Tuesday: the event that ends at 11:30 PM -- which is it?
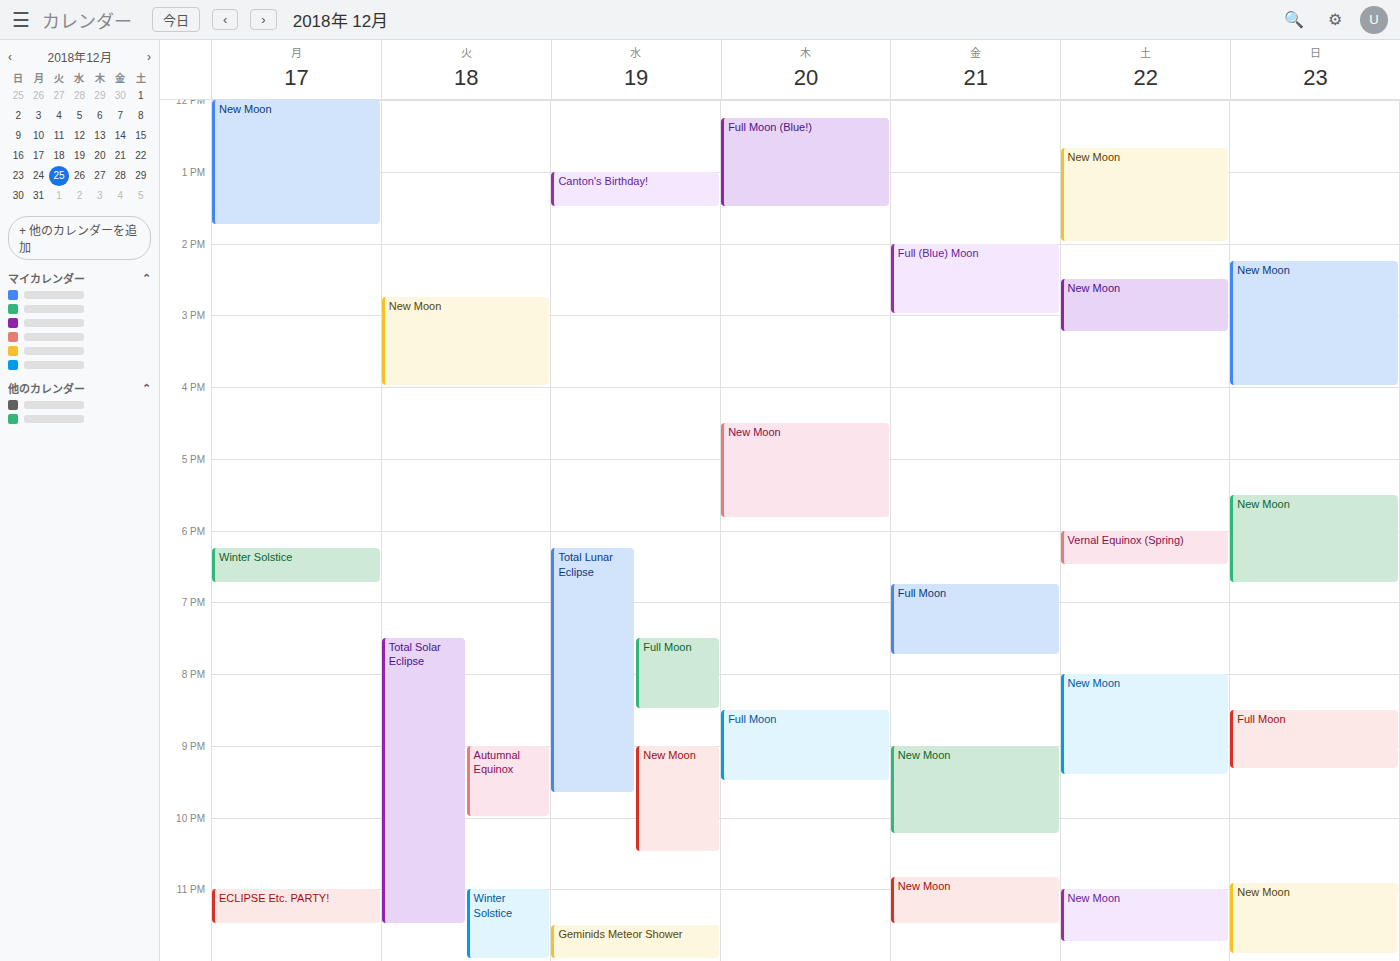
"Total Solar Eclipse"